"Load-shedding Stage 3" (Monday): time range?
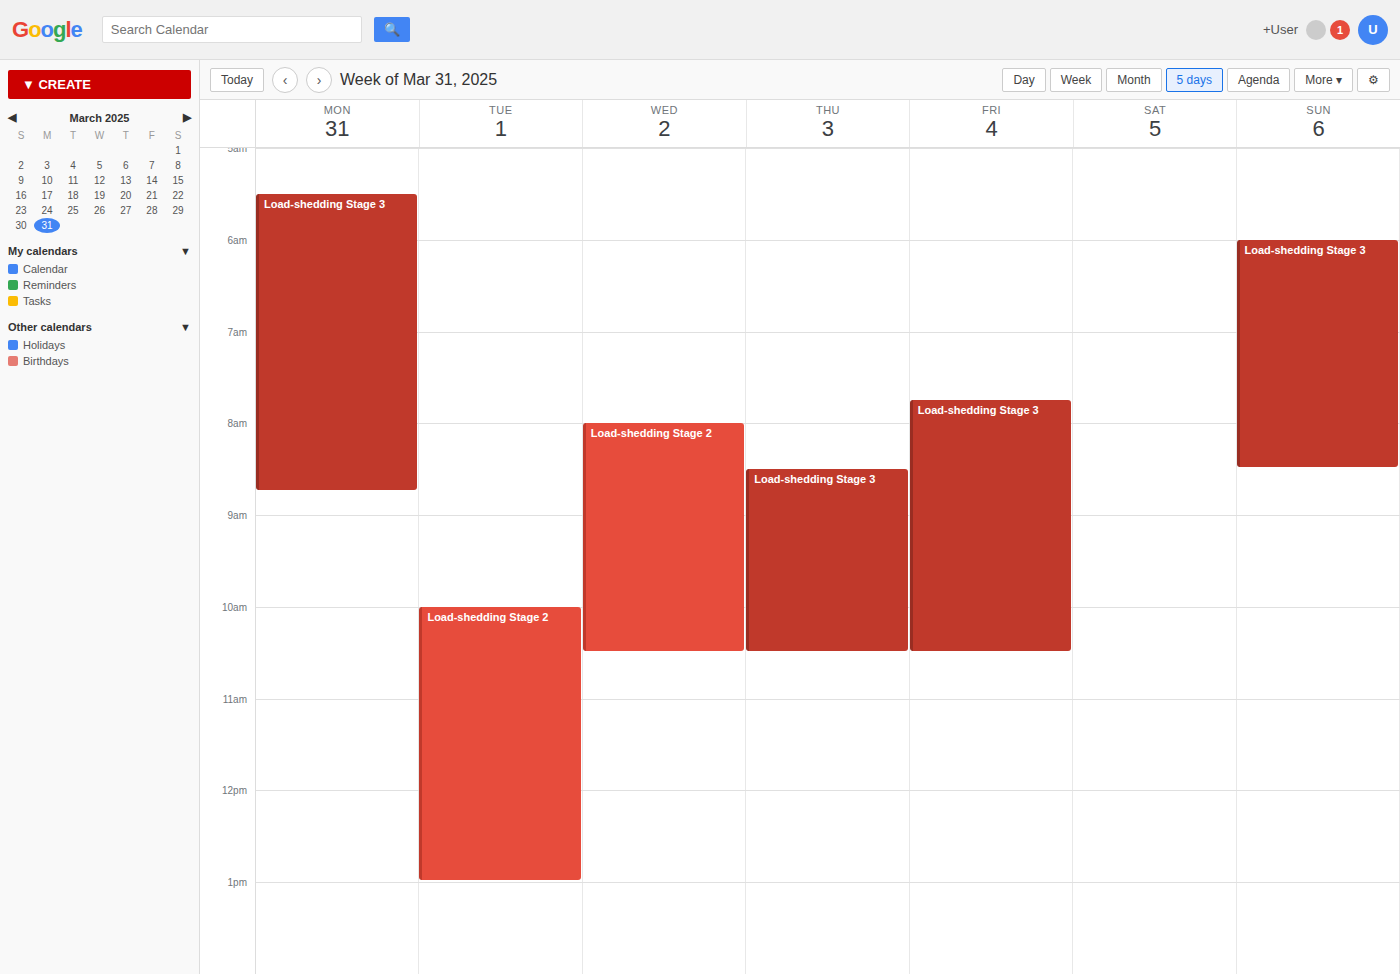
5:30 AM to 8:45 AM